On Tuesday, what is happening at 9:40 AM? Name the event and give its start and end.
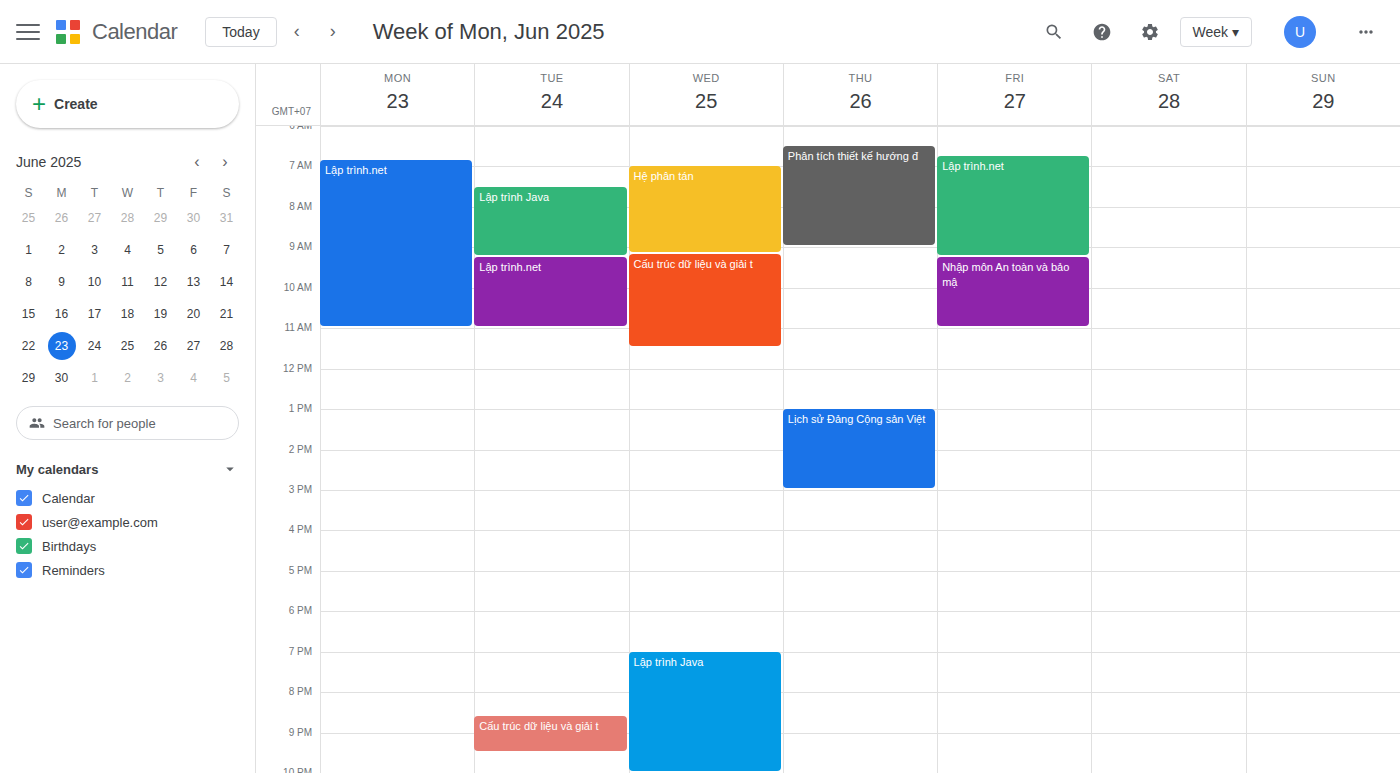
"Lập trình.net", 9:15 AM to 11:00 AM